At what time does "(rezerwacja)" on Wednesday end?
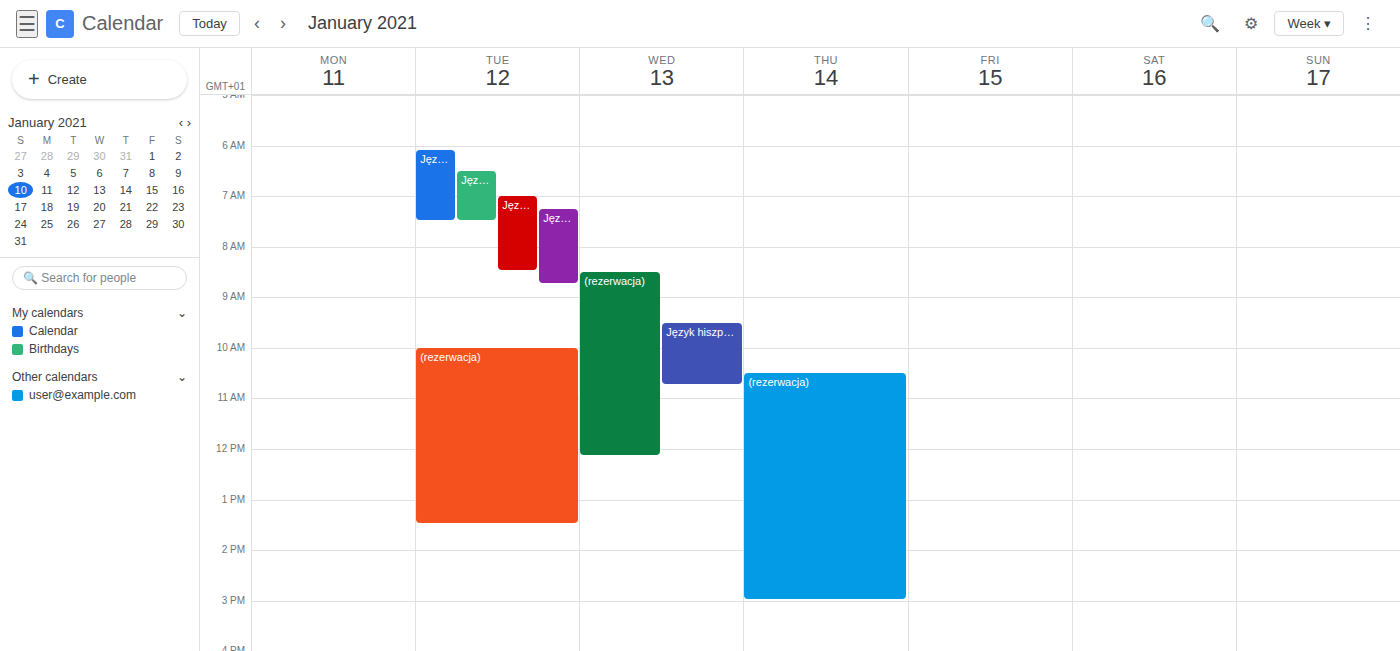
12:10 PM